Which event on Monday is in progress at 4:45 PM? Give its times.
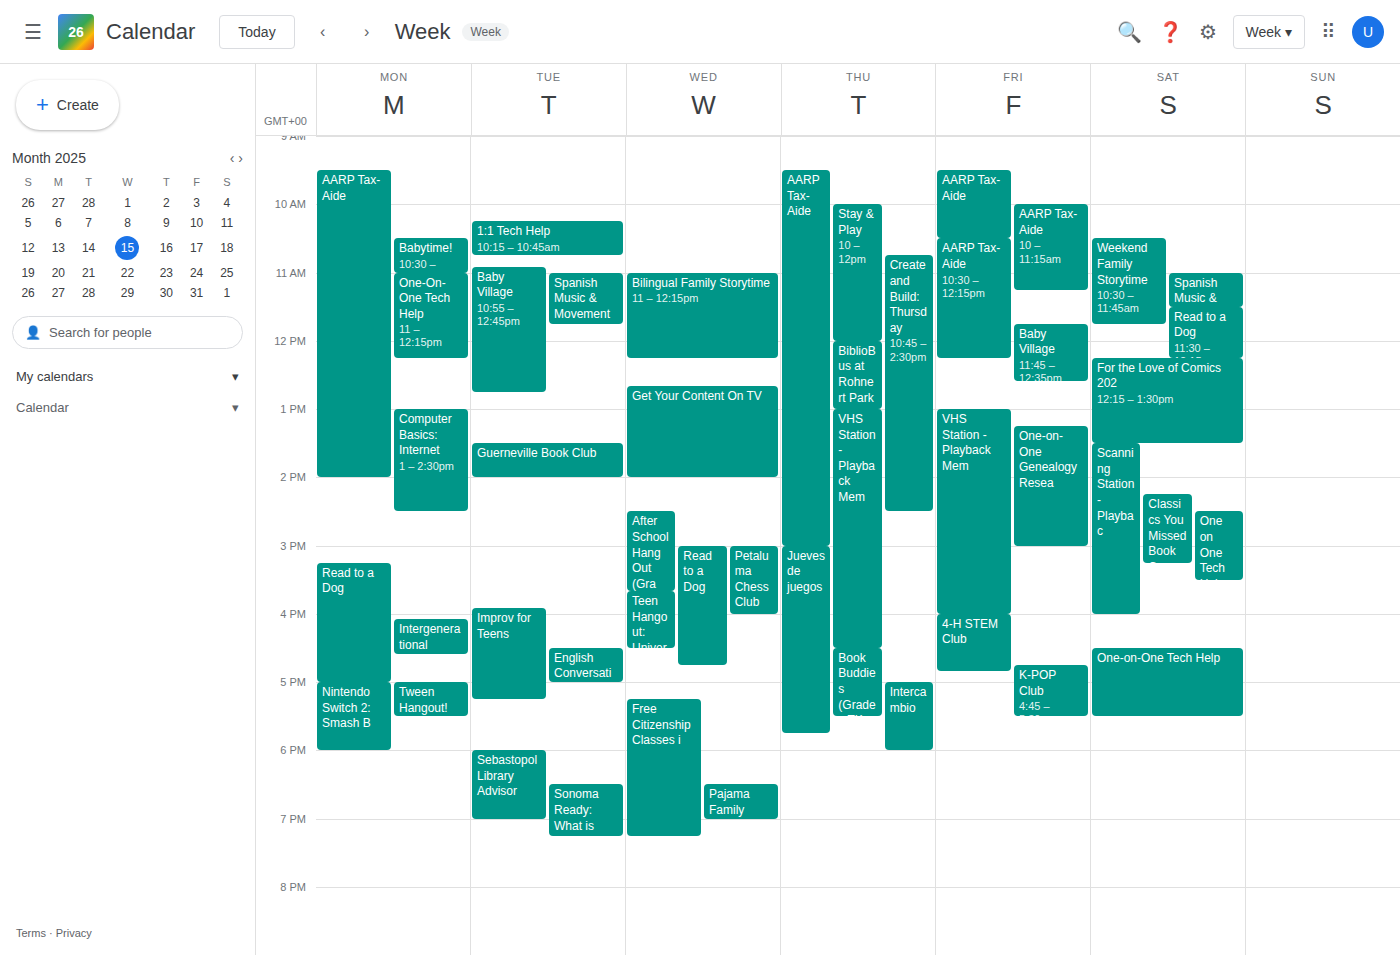
"Read to a Dog", 3:15 PM to 5:00 PM